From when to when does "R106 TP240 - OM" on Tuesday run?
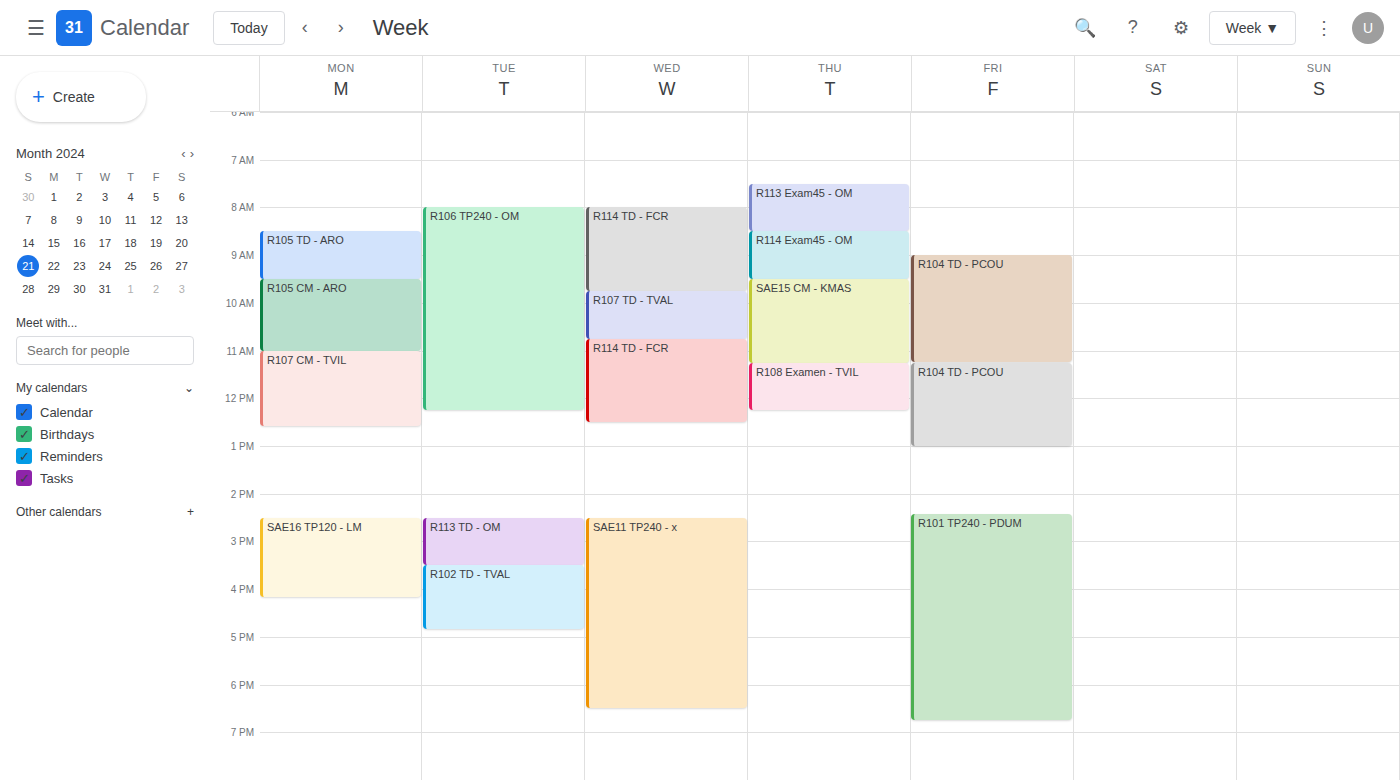
8:00 AM to 12:15 PM